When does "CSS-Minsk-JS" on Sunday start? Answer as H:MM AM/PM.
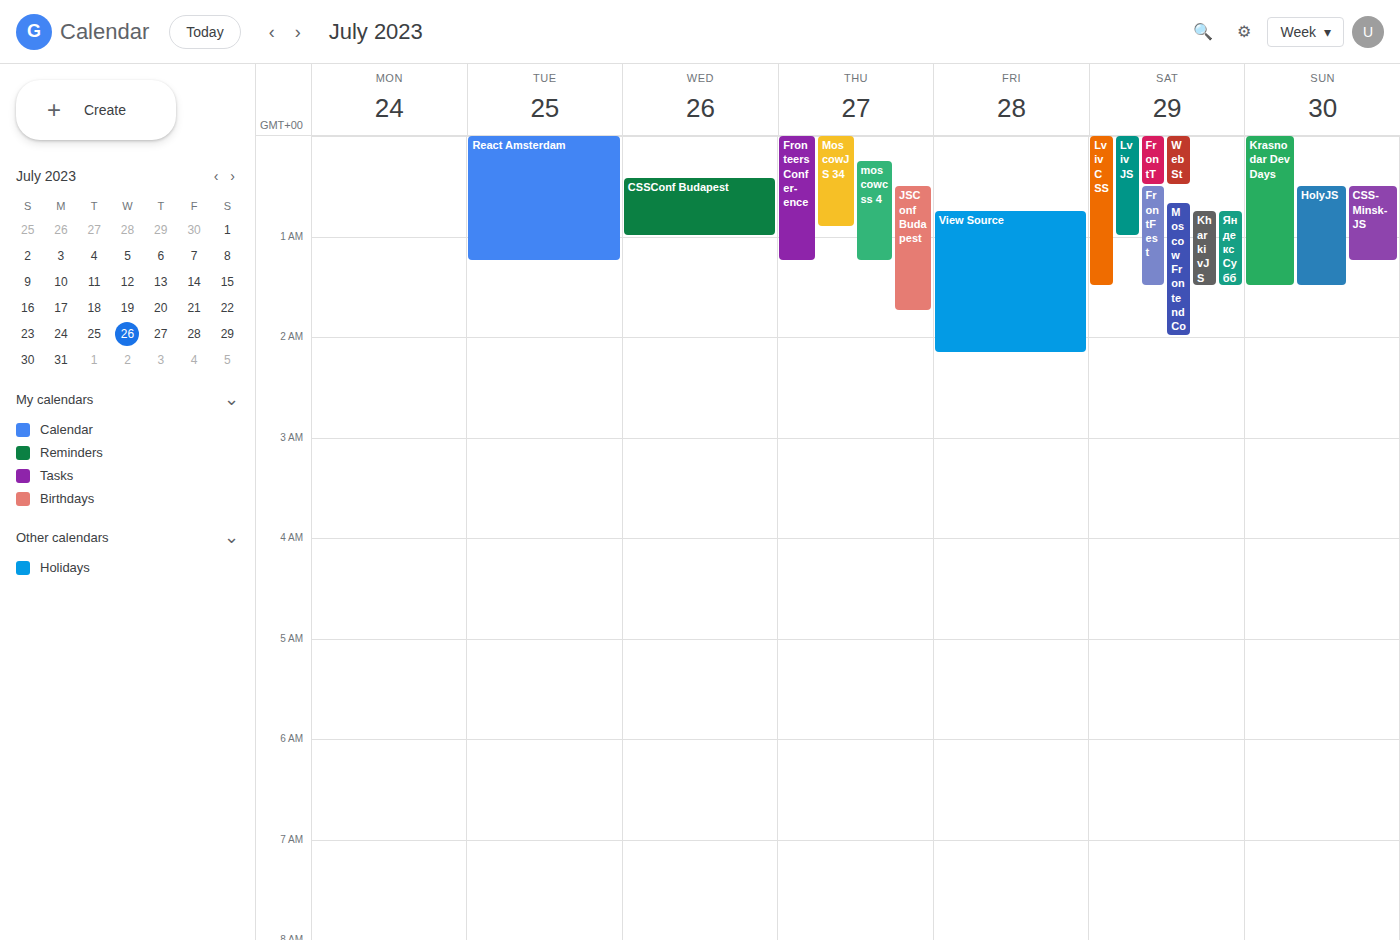
12:30 AM